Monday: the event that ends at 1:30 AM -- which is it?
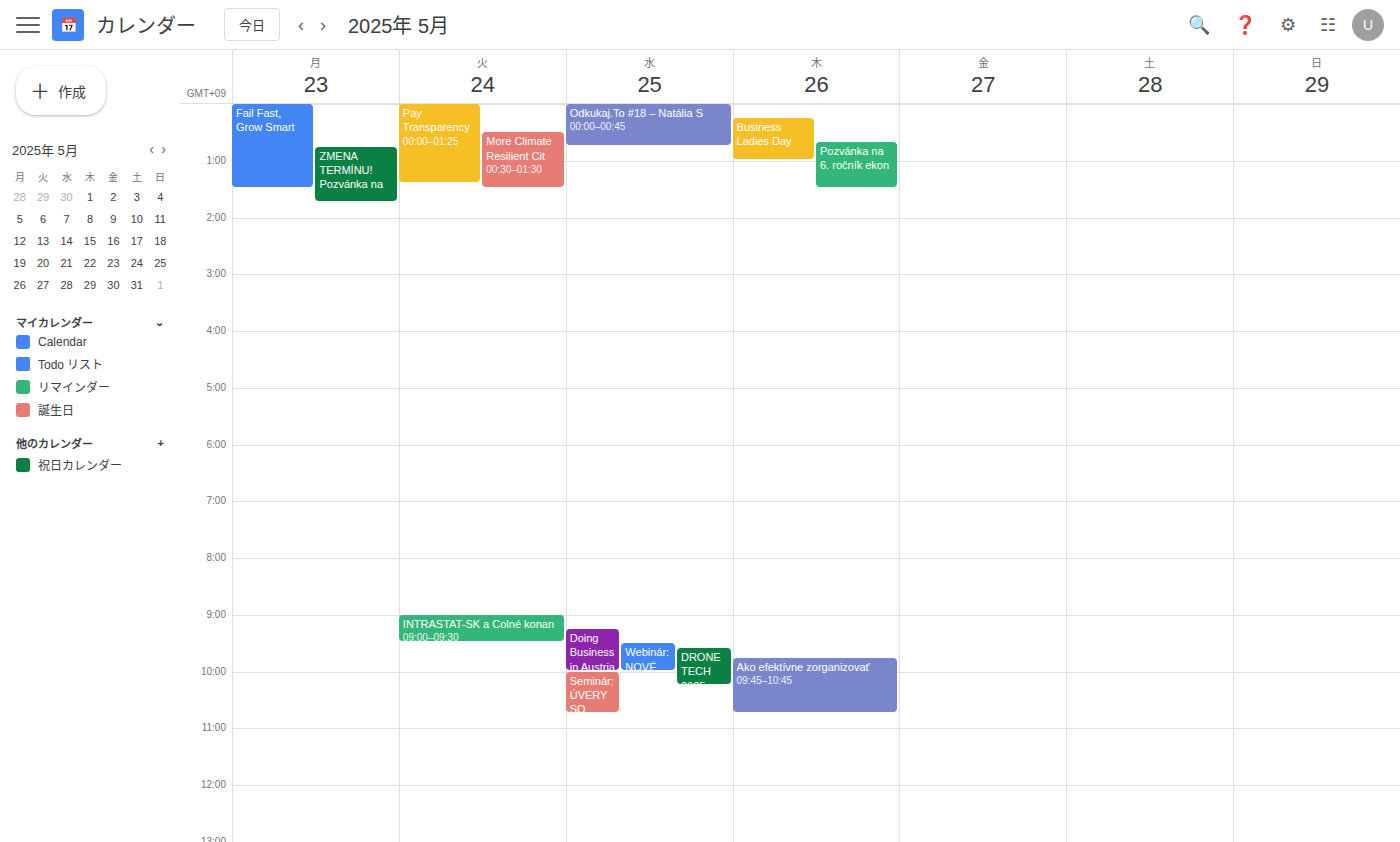
"Fail Fast, Grow Smart"